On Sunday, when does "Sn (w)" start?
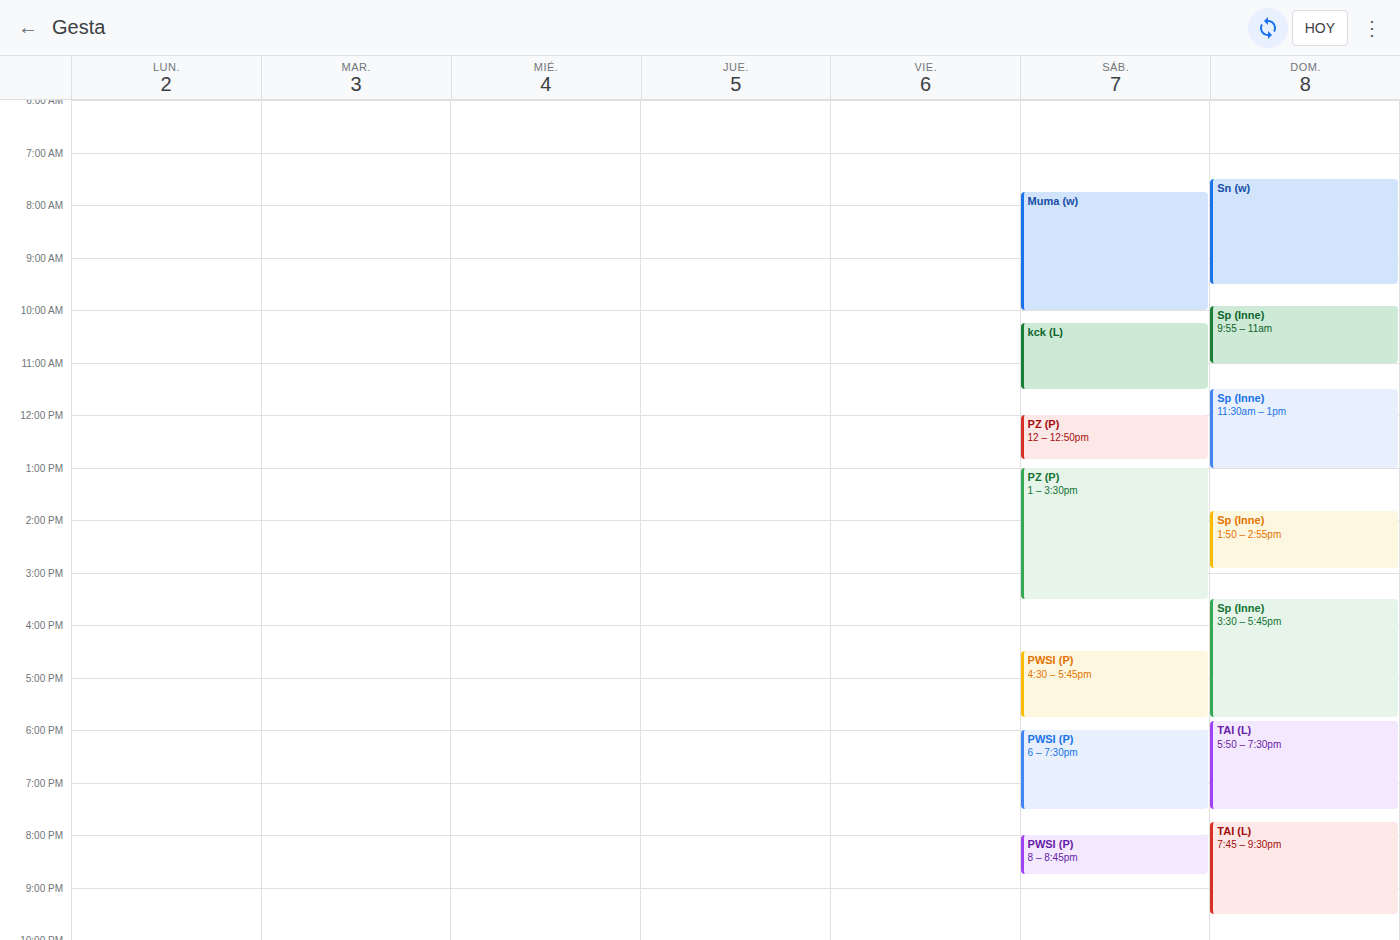
7:30 AM